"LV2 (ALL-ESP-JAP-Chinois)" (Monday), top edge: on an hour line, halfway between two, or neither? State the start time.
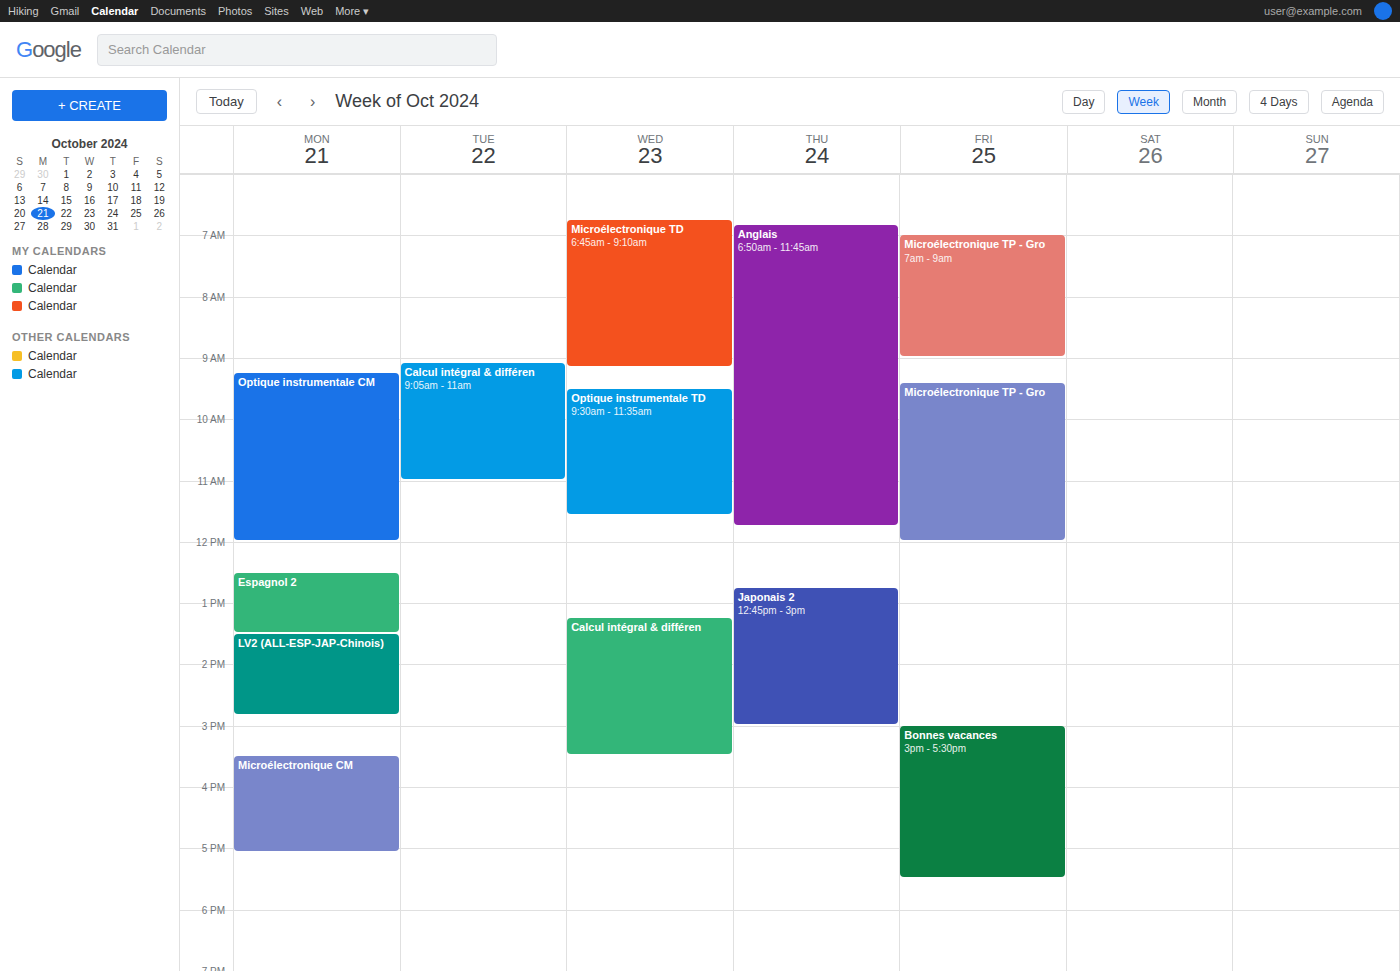
1:30 PM -- halfway between the 1 PM and 2 PM lines.